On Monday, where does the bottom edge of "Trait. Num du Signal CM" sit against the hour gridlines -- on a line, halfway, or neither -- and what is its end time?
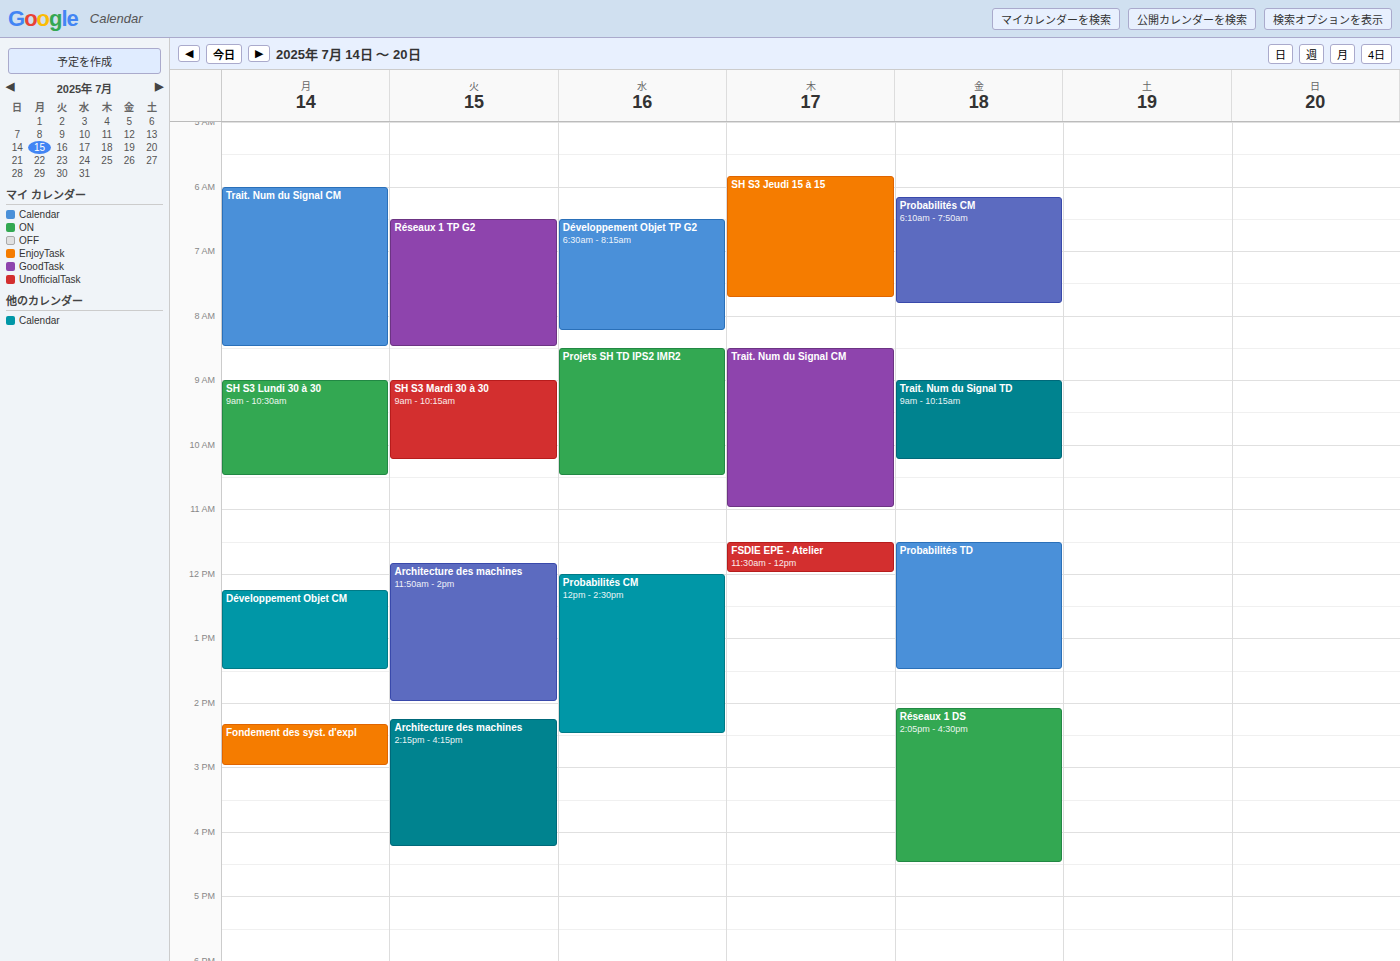
8:30 AM -- halfway between the 8 AM and 9 AM lines.